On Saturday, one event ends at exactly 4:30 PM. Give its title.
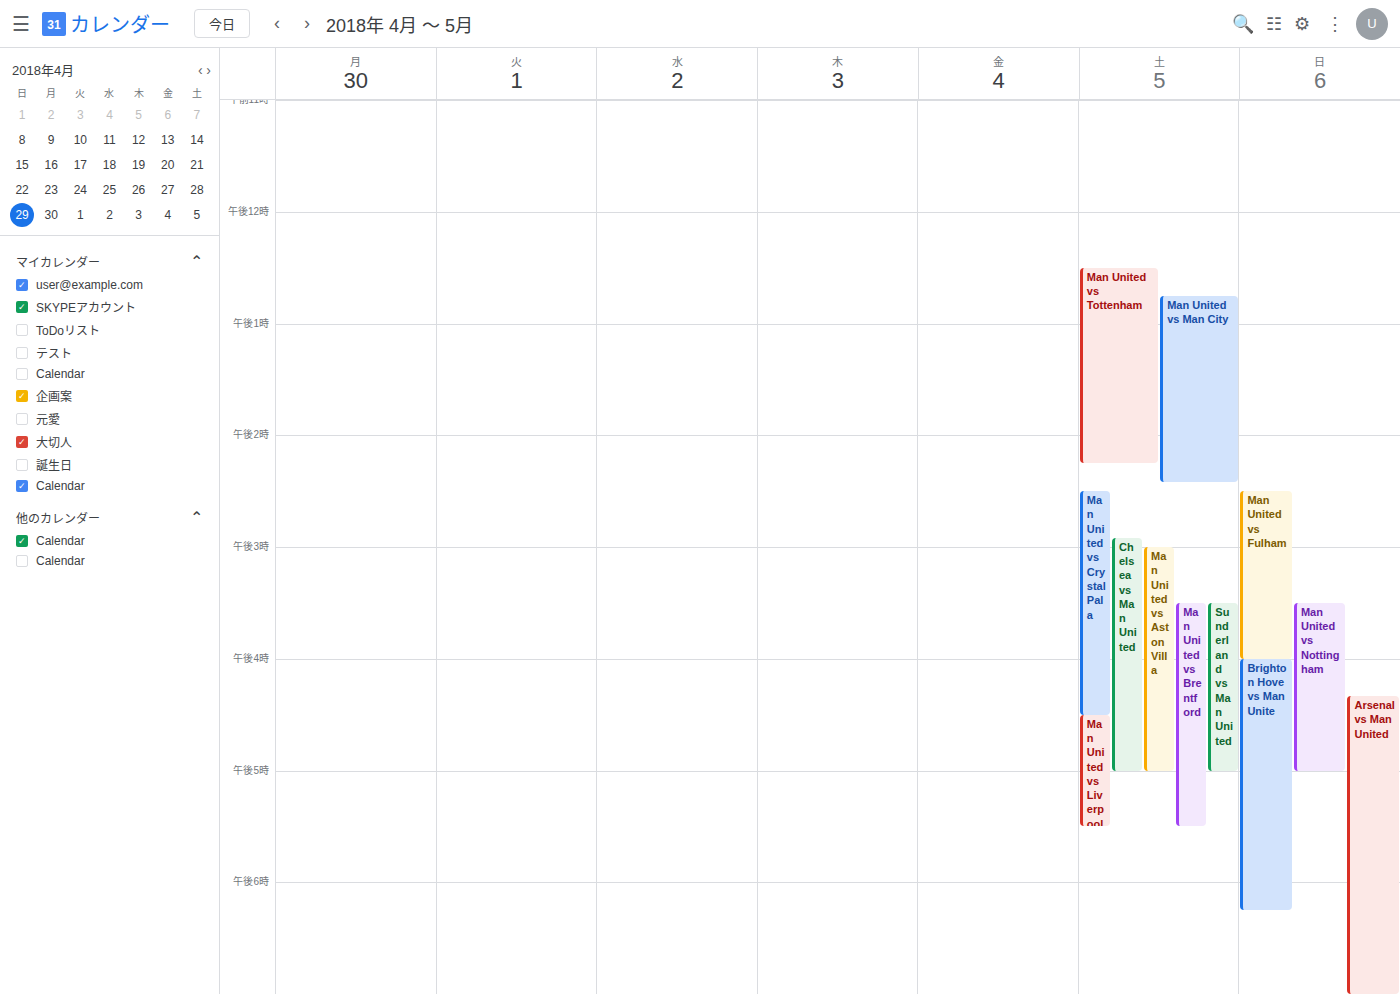
"Man United vs Crystal Pala"